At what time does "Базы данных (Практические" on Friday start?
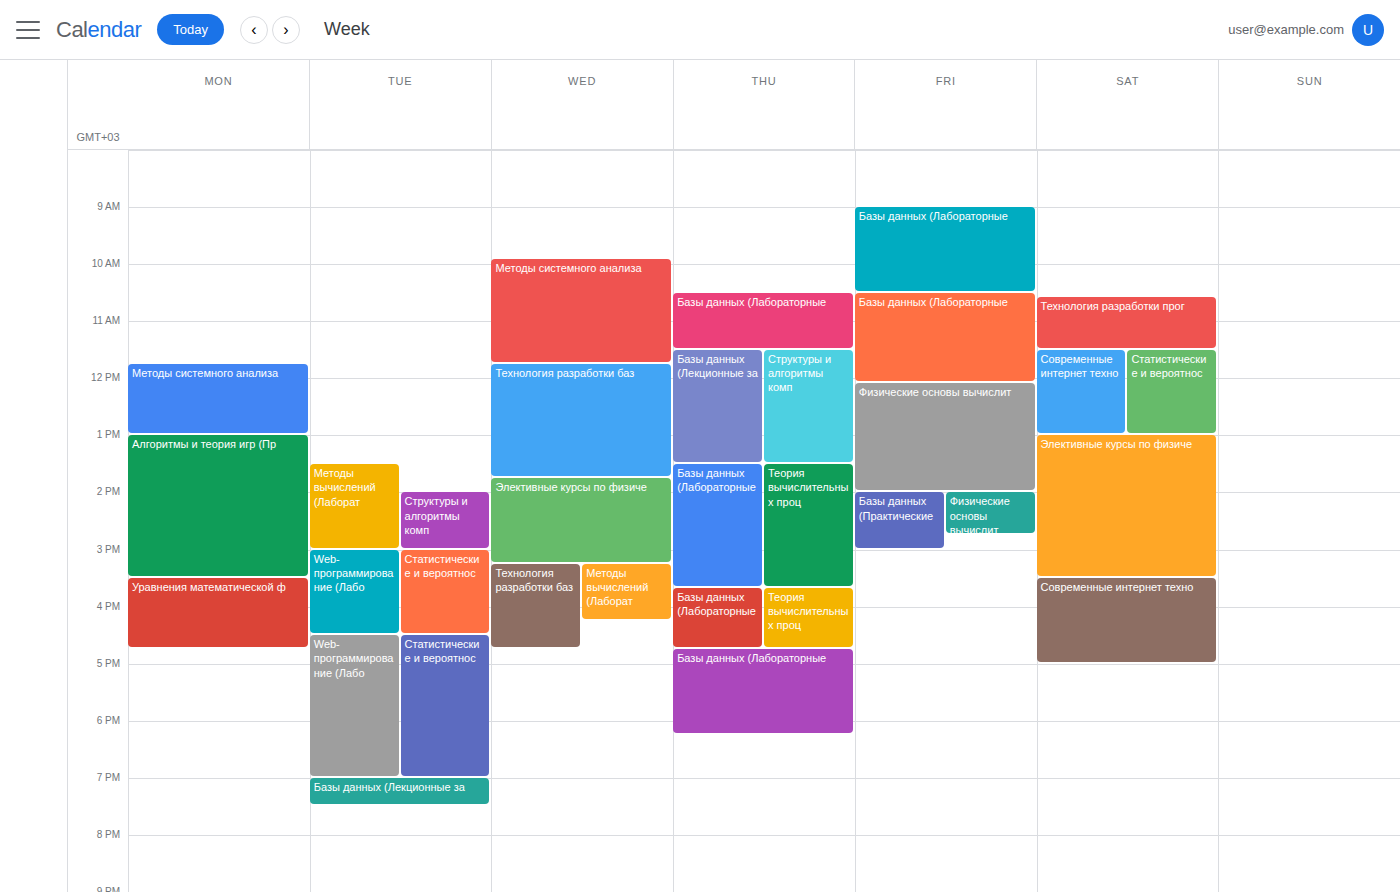
2:00 PM